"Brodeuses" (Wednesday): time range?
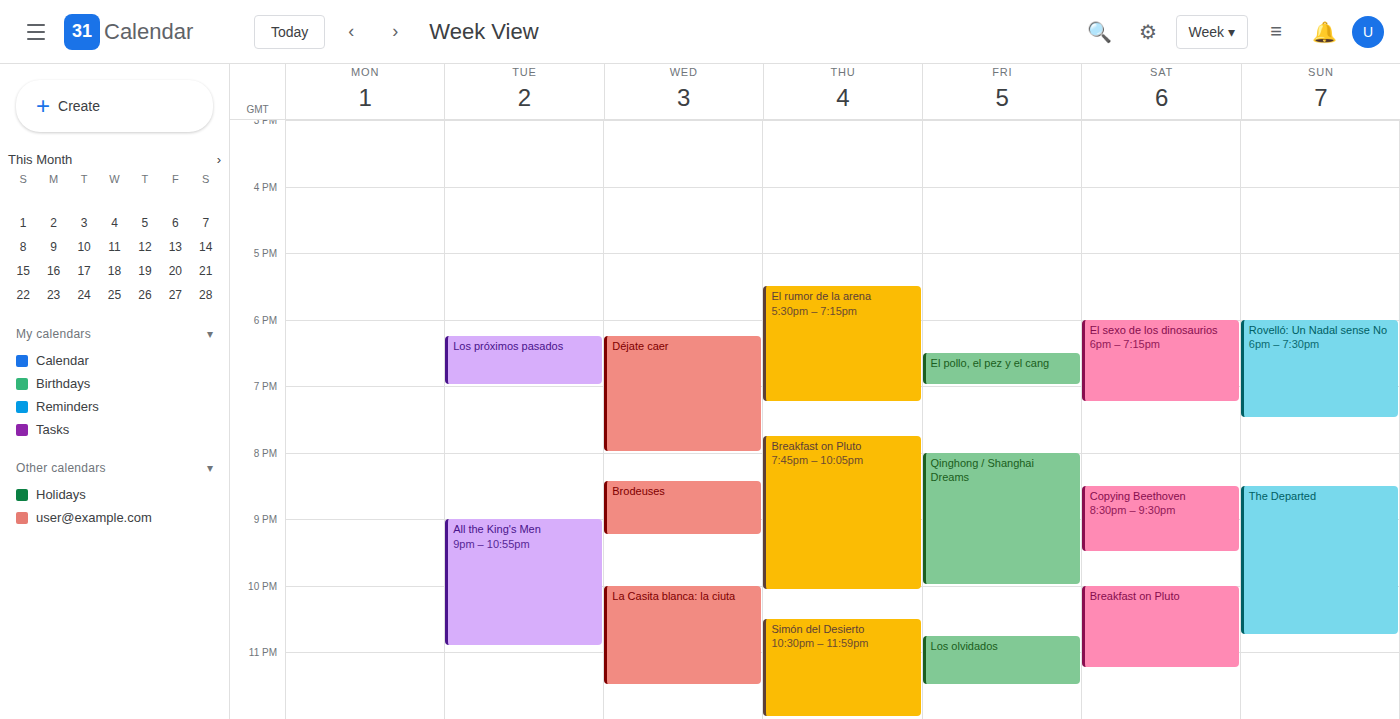
8:25 PM to 9:15 PM